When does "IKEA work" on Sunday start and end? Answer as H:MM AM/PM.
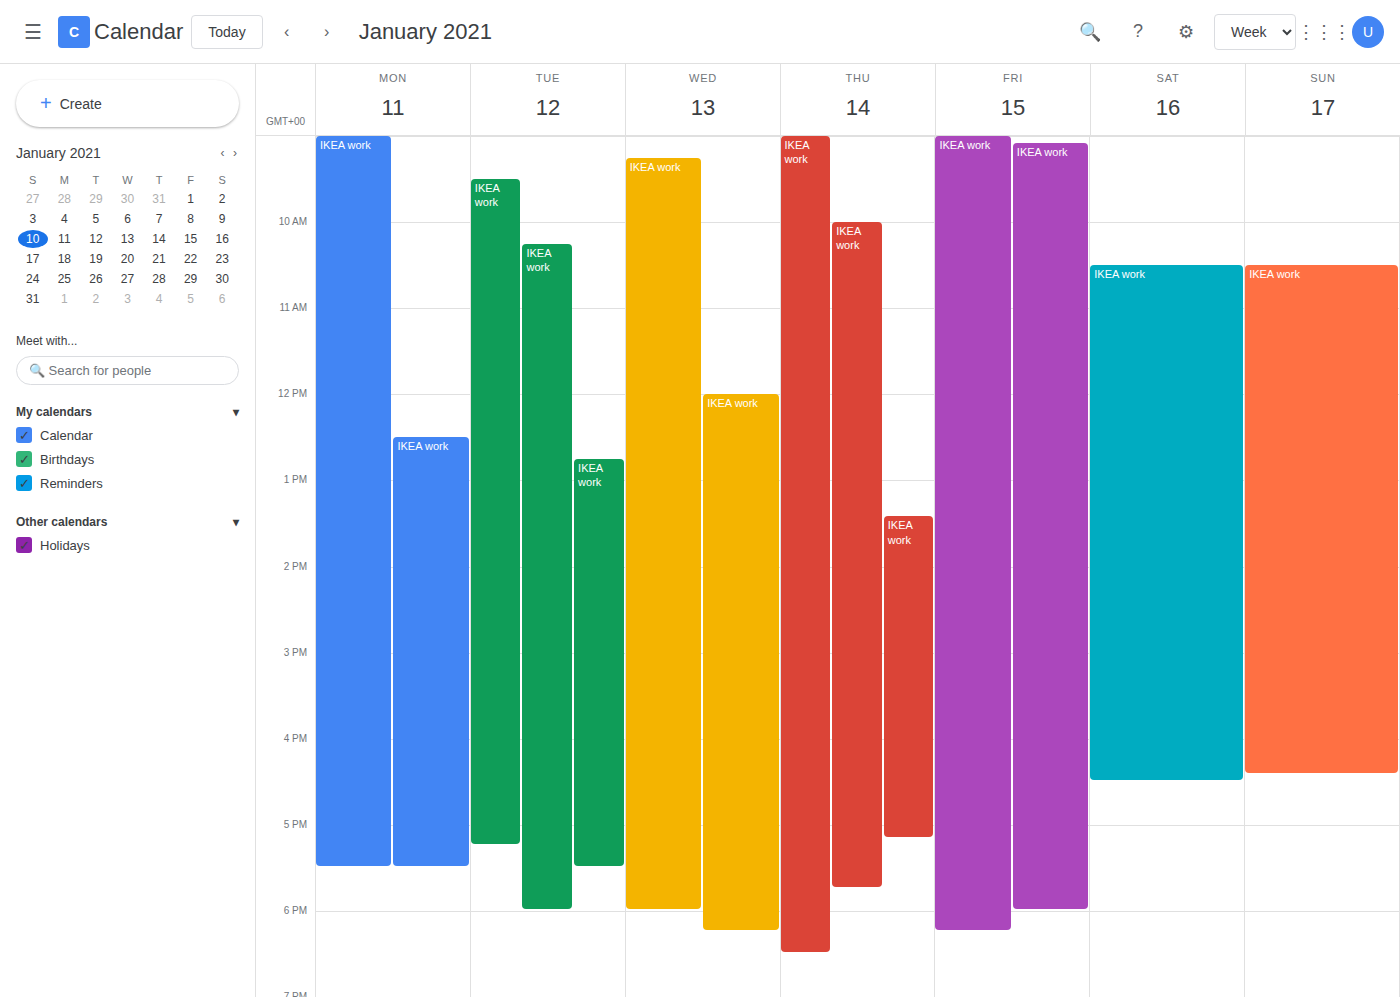
10:30 AM to 4:25 PM